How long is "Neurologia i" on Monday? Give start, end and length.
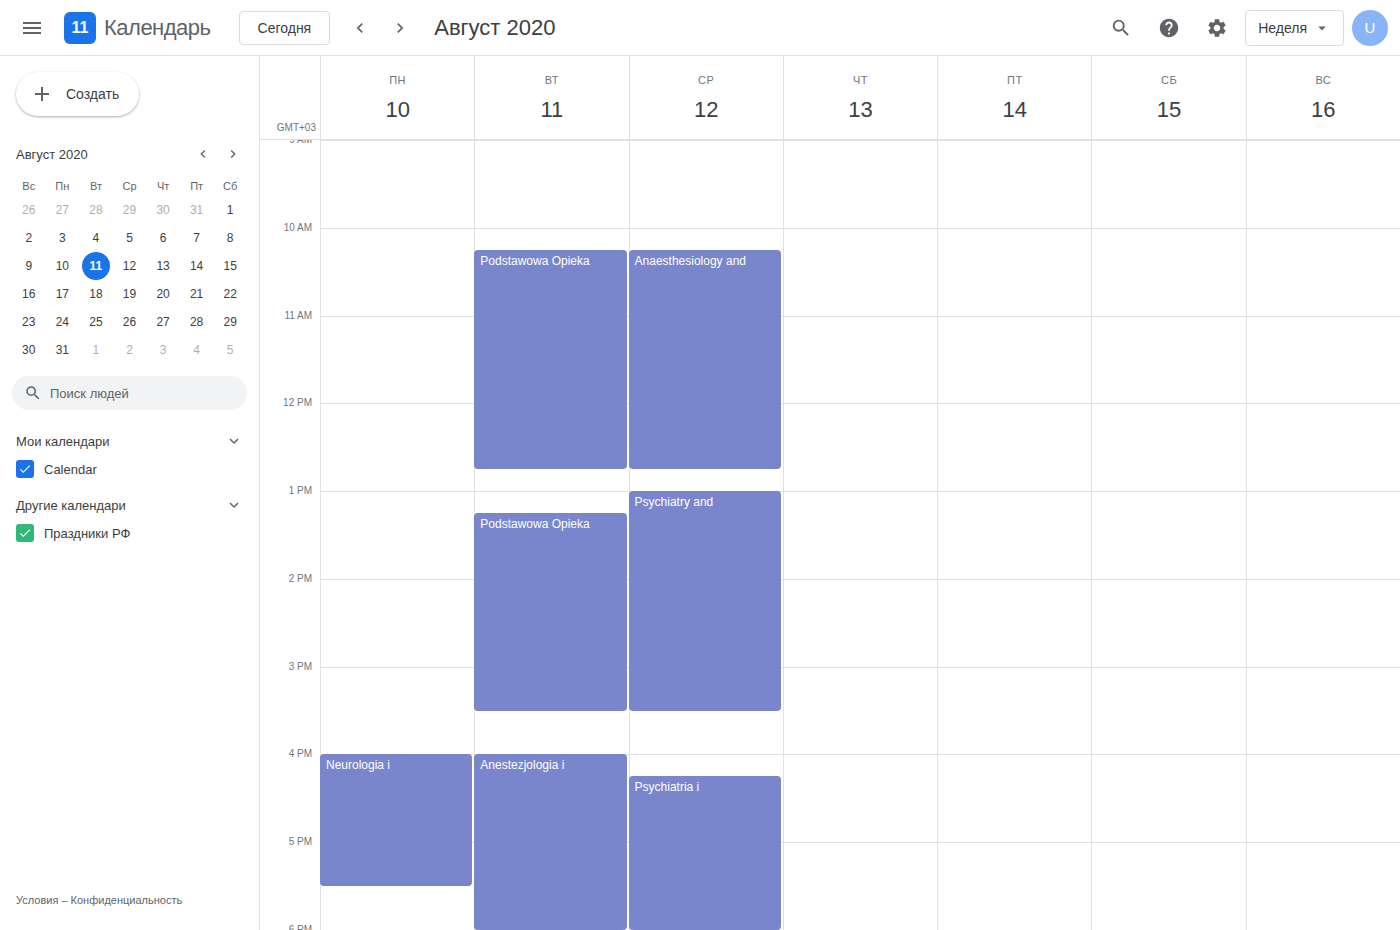
4:00 PM to 5:30 PM, 1 hour 30 minutes